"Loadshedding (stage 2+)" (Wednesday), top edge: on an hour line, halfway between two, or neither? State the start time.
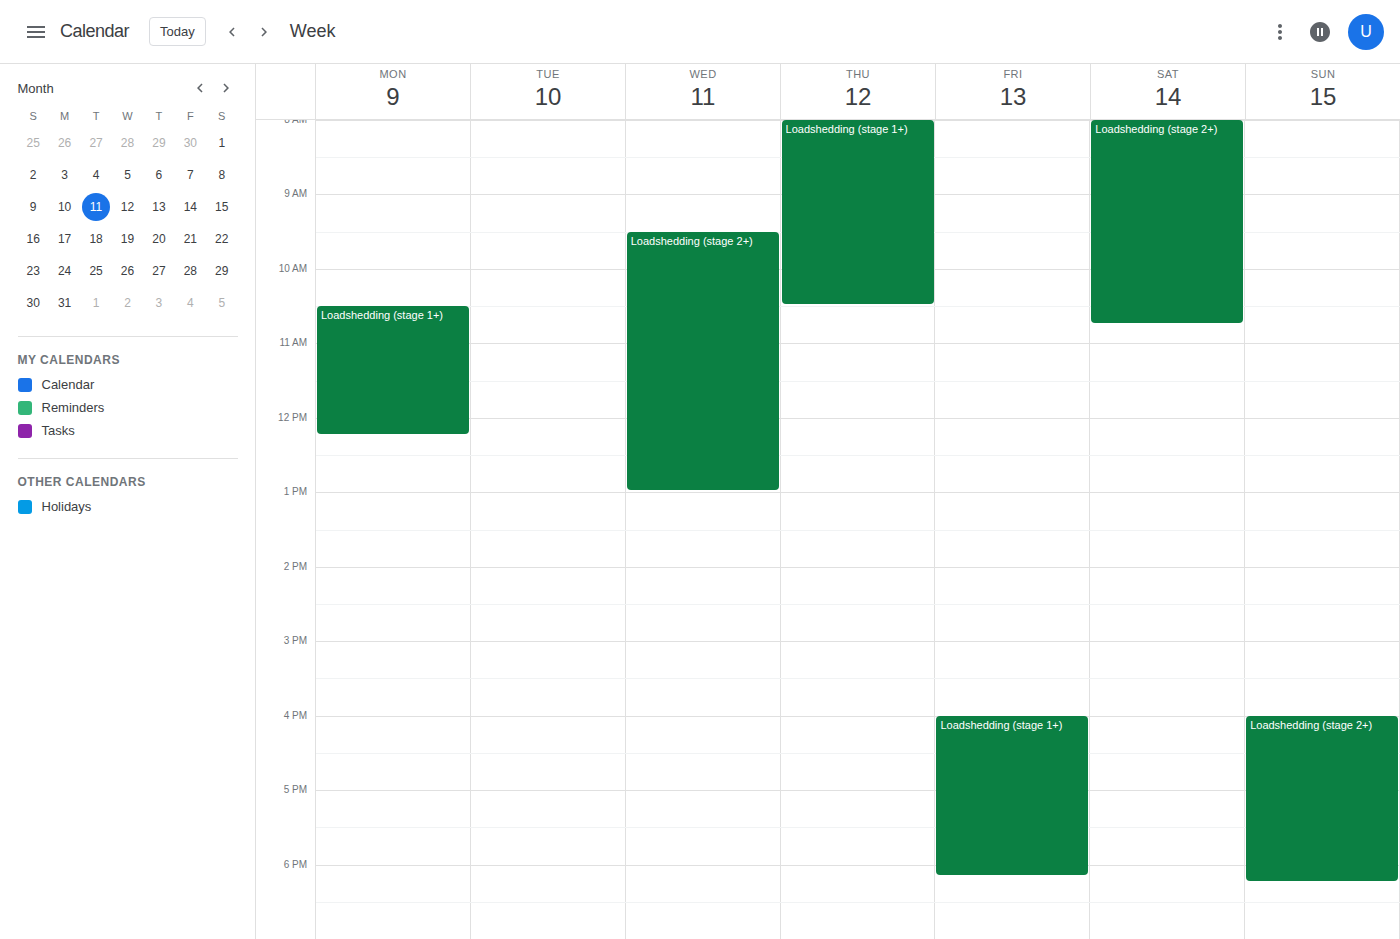
9:30 AM -- halfway between the 9 AM and 10 AM lines.